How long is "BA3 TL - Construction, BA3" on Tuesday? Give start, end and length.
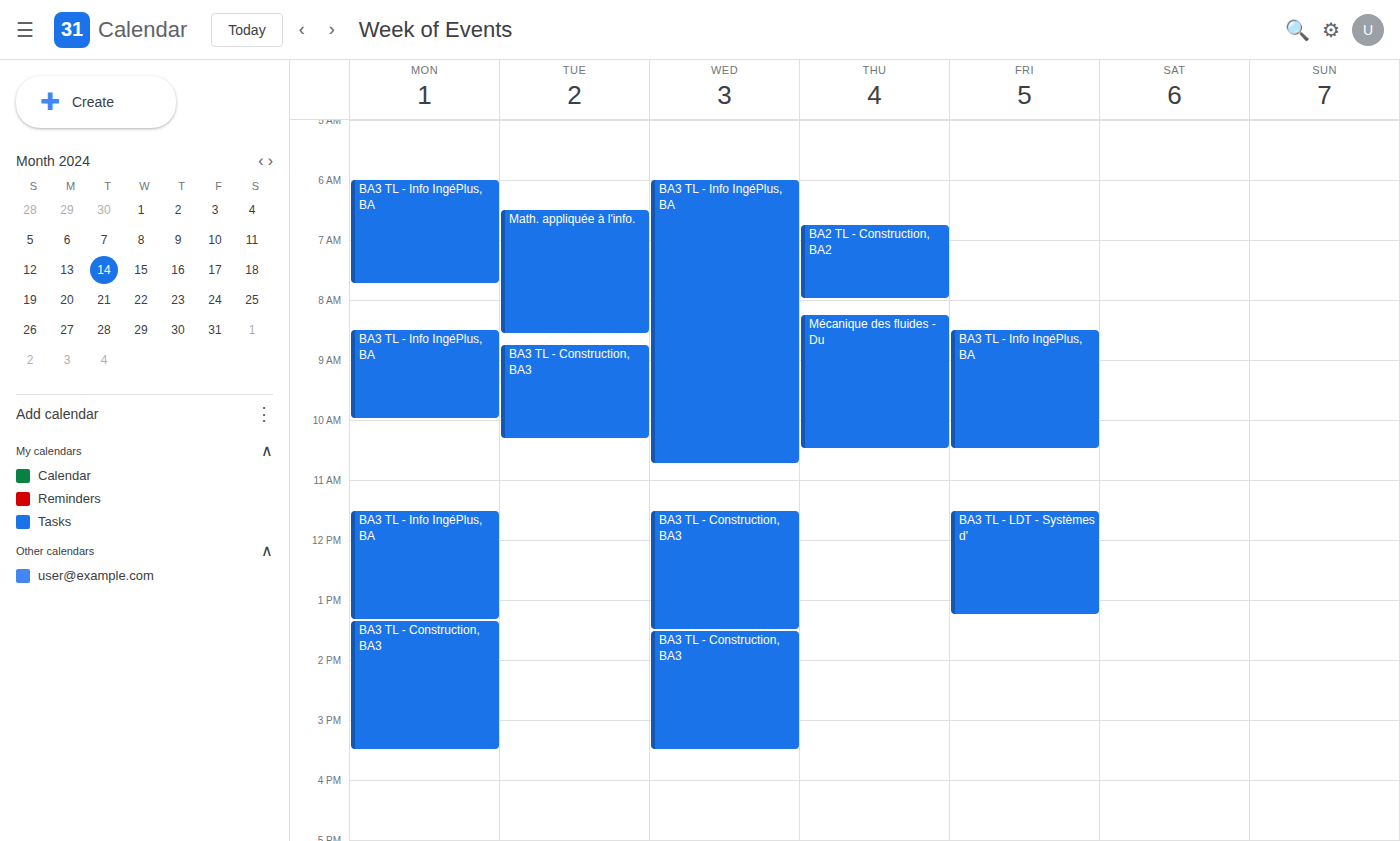
8:45 AM to 10:20 AM, 1 hour 35 minutes